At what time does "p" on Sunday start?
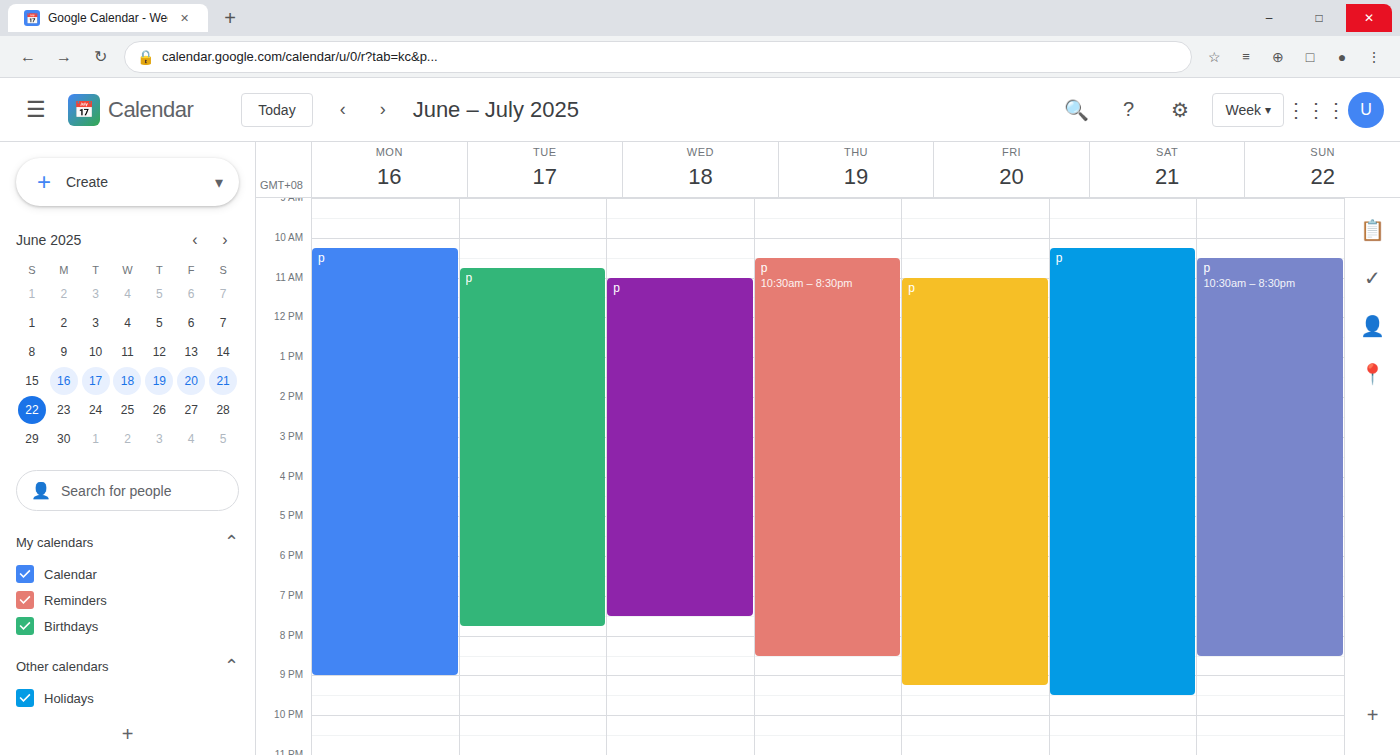
10:30